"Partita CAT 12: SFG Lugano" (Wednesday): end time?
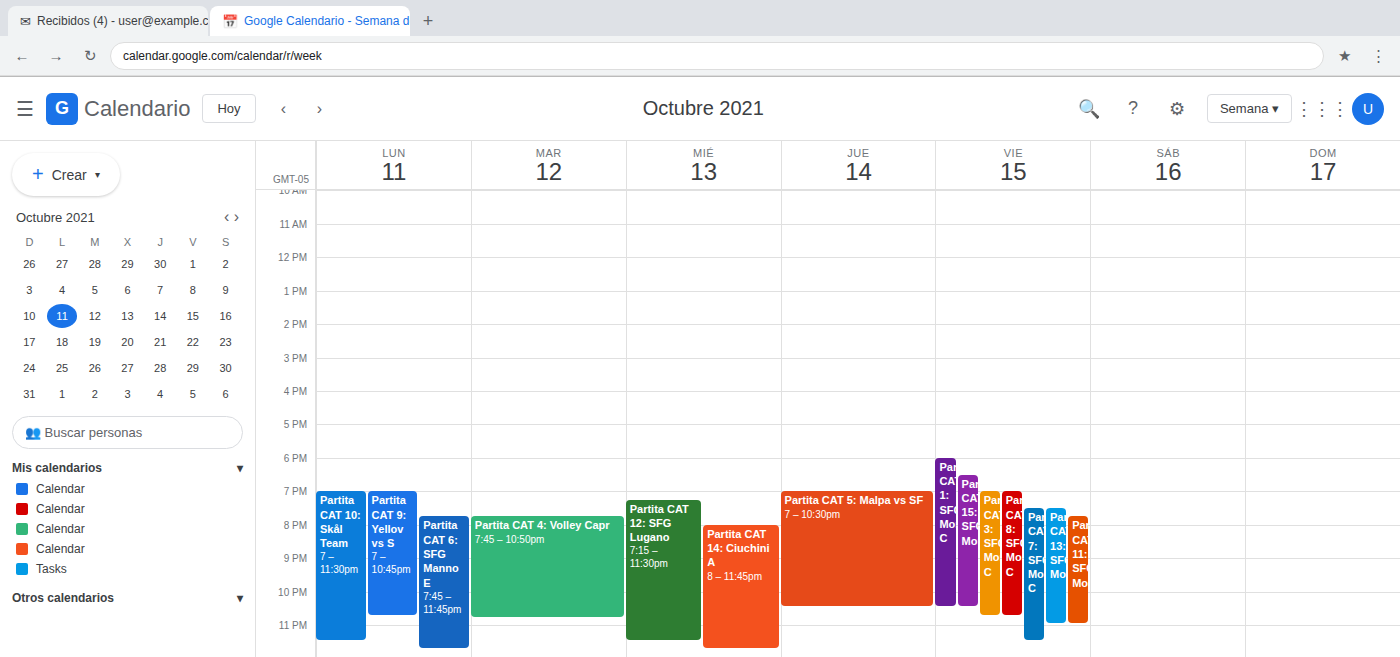
23:30